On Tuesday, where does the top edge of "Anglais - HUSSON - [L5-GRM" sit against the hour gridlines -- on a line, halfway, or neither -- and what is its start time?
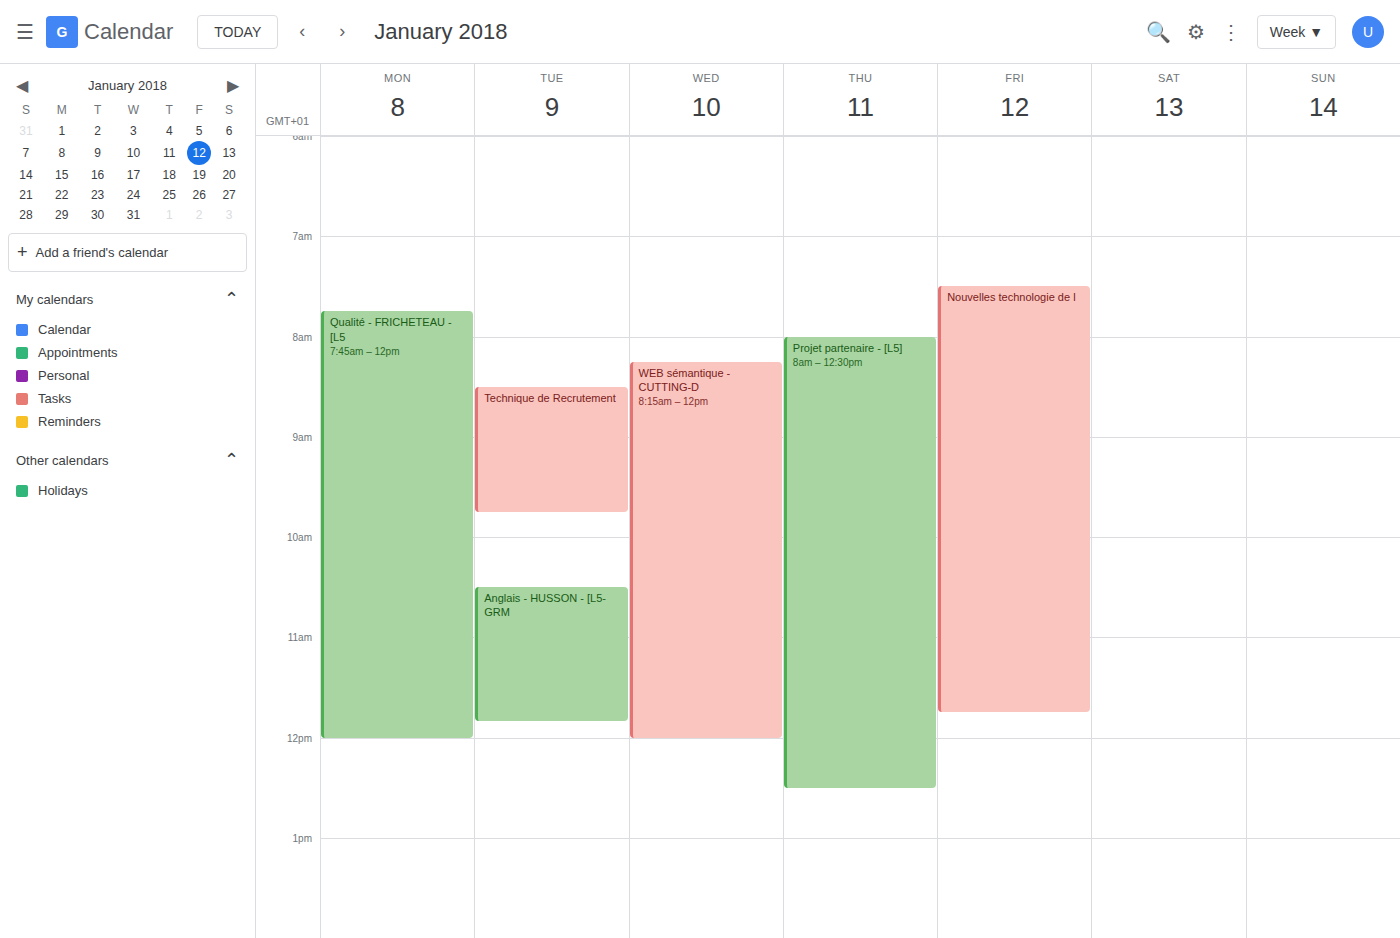
10:30 -- halfway between the 10:00 and 11:00 lines.